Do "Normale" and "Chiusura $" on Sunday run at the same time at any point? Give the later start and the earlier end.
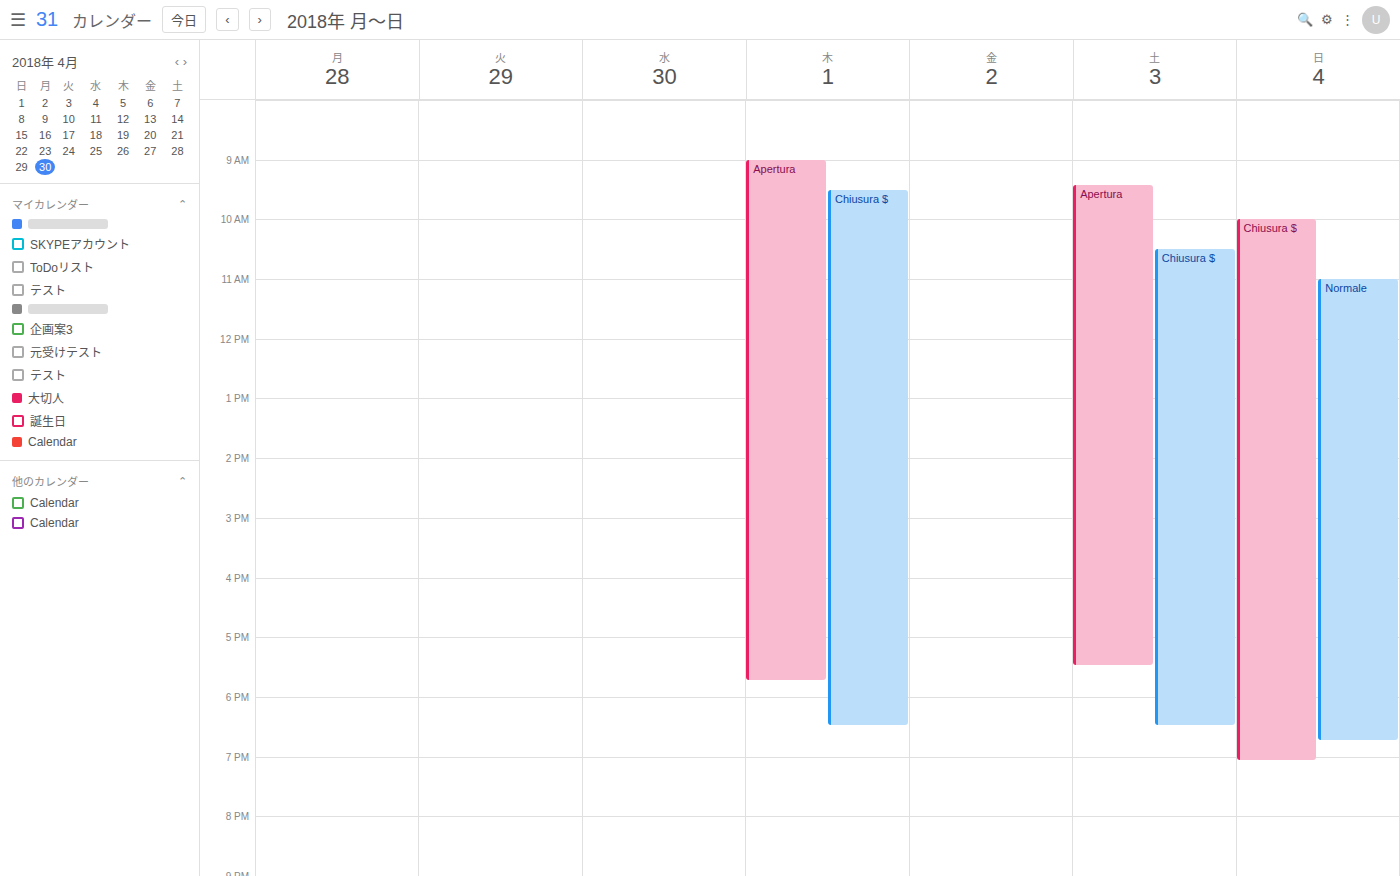
"Normale" runs 11:00 AM to 6:45 PM, inside "Chiusura $" -- they overlap.